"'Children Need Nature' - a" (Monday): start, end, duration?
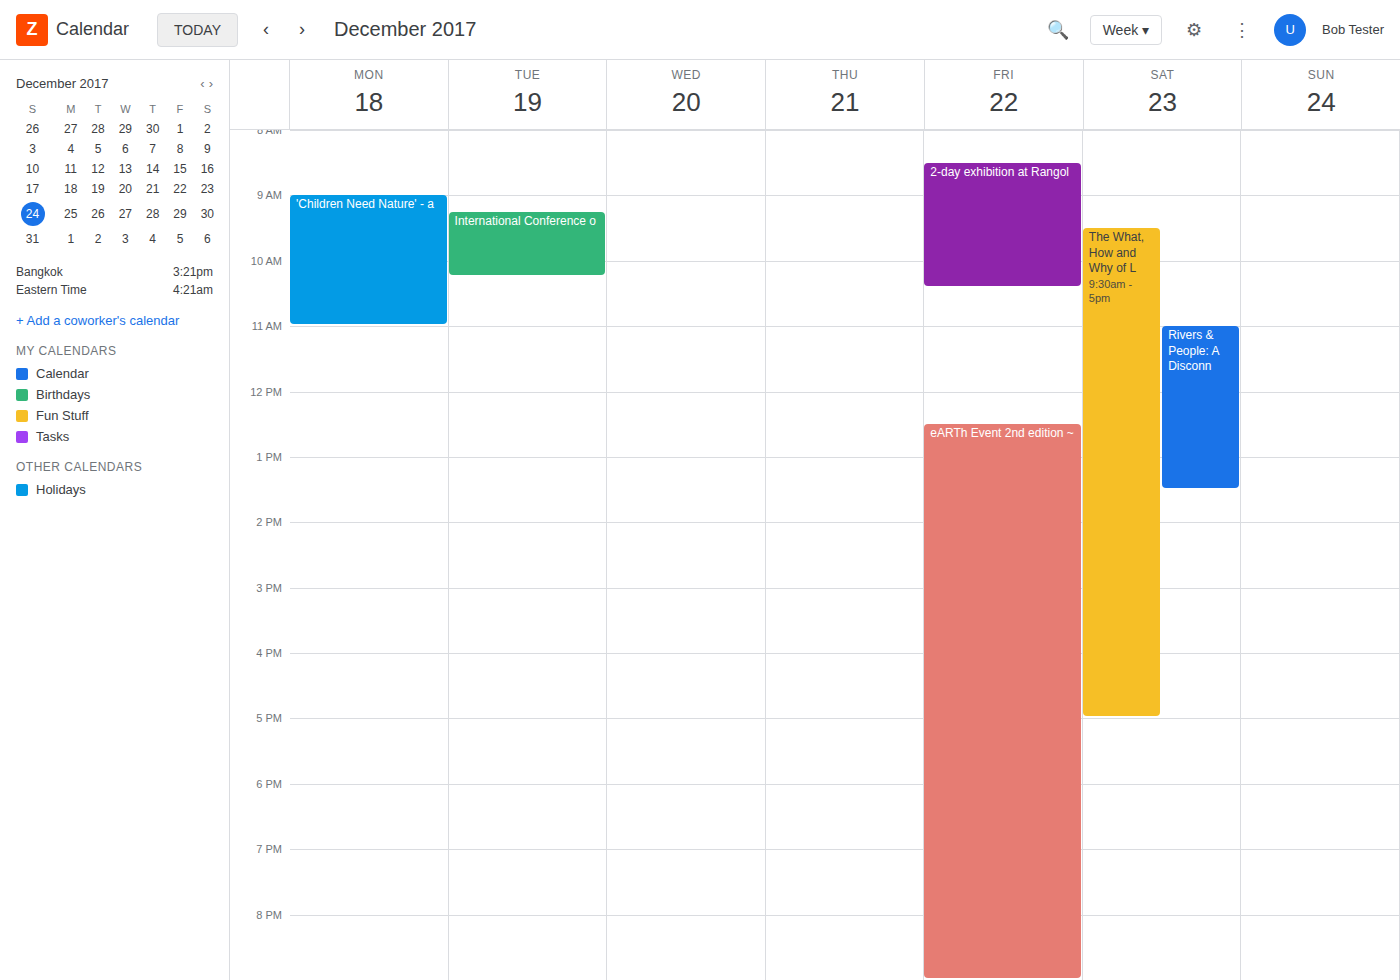
9:00 AM to 11:00 AM, 2 hours